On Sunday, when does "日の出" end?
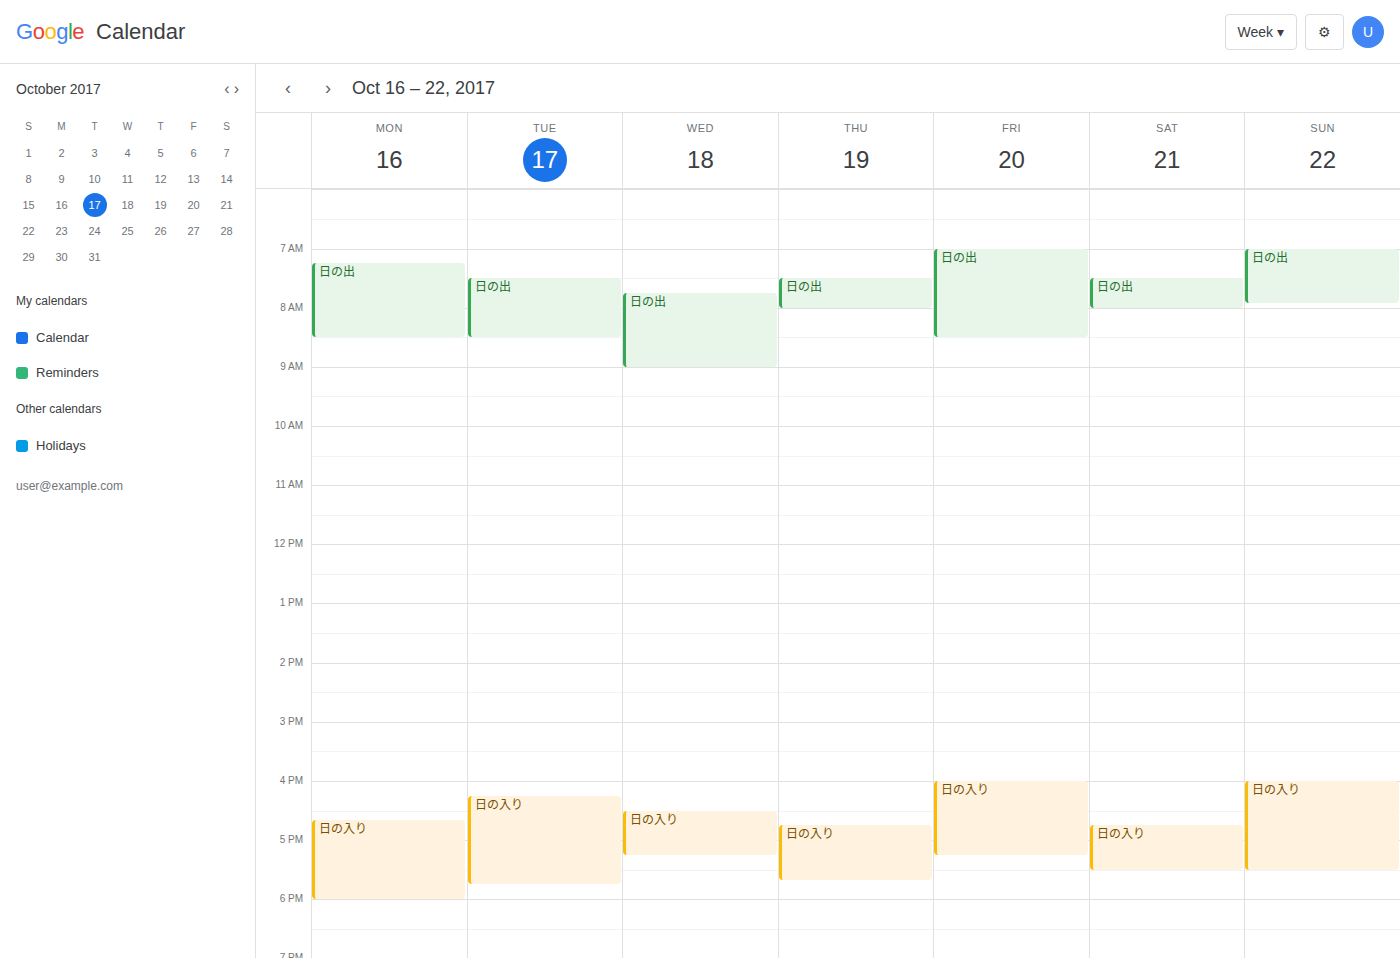
07:55